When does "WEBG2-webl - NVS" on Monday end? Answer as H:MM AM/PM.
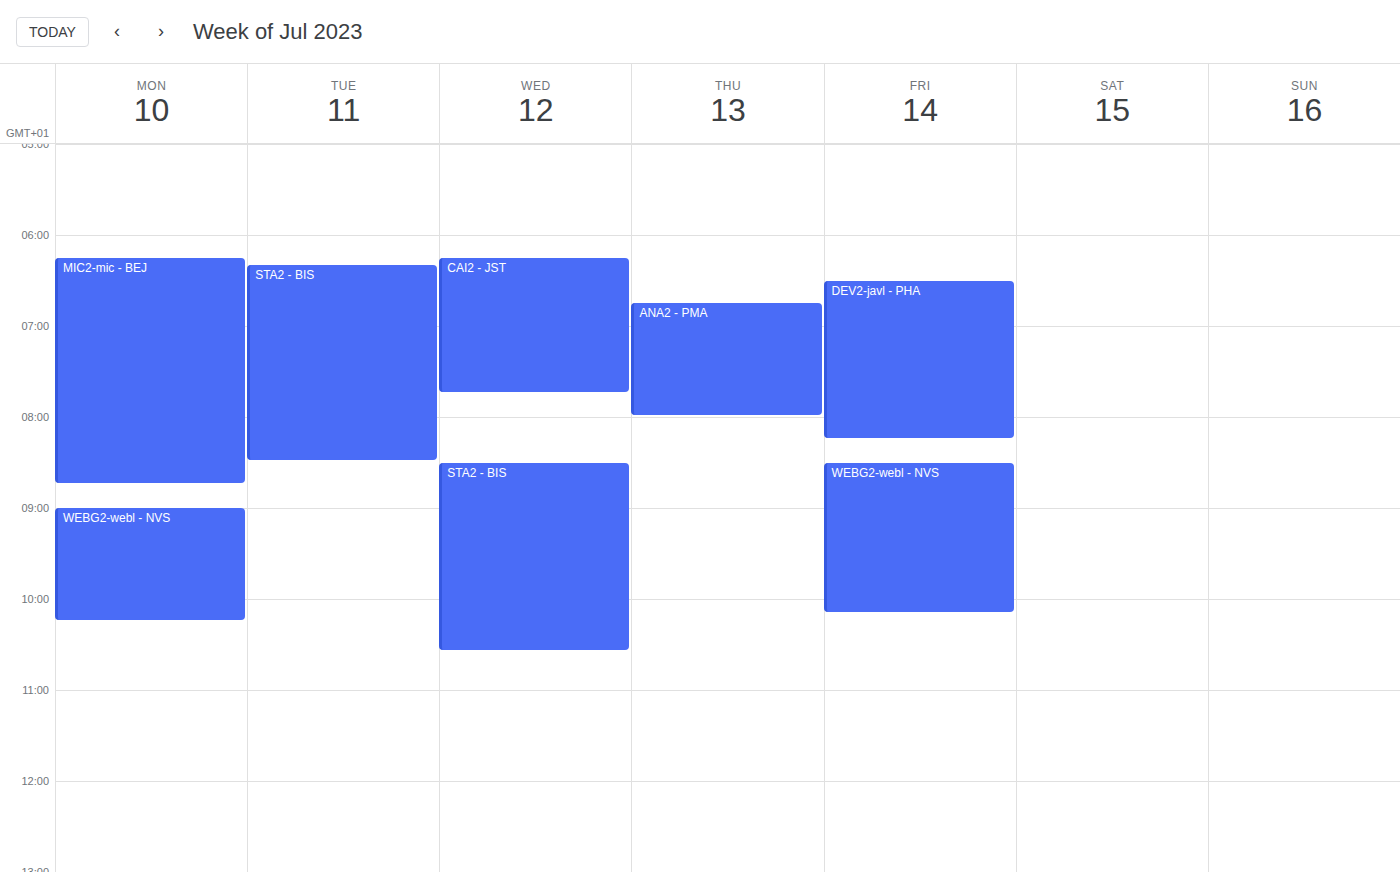
10:15 AM